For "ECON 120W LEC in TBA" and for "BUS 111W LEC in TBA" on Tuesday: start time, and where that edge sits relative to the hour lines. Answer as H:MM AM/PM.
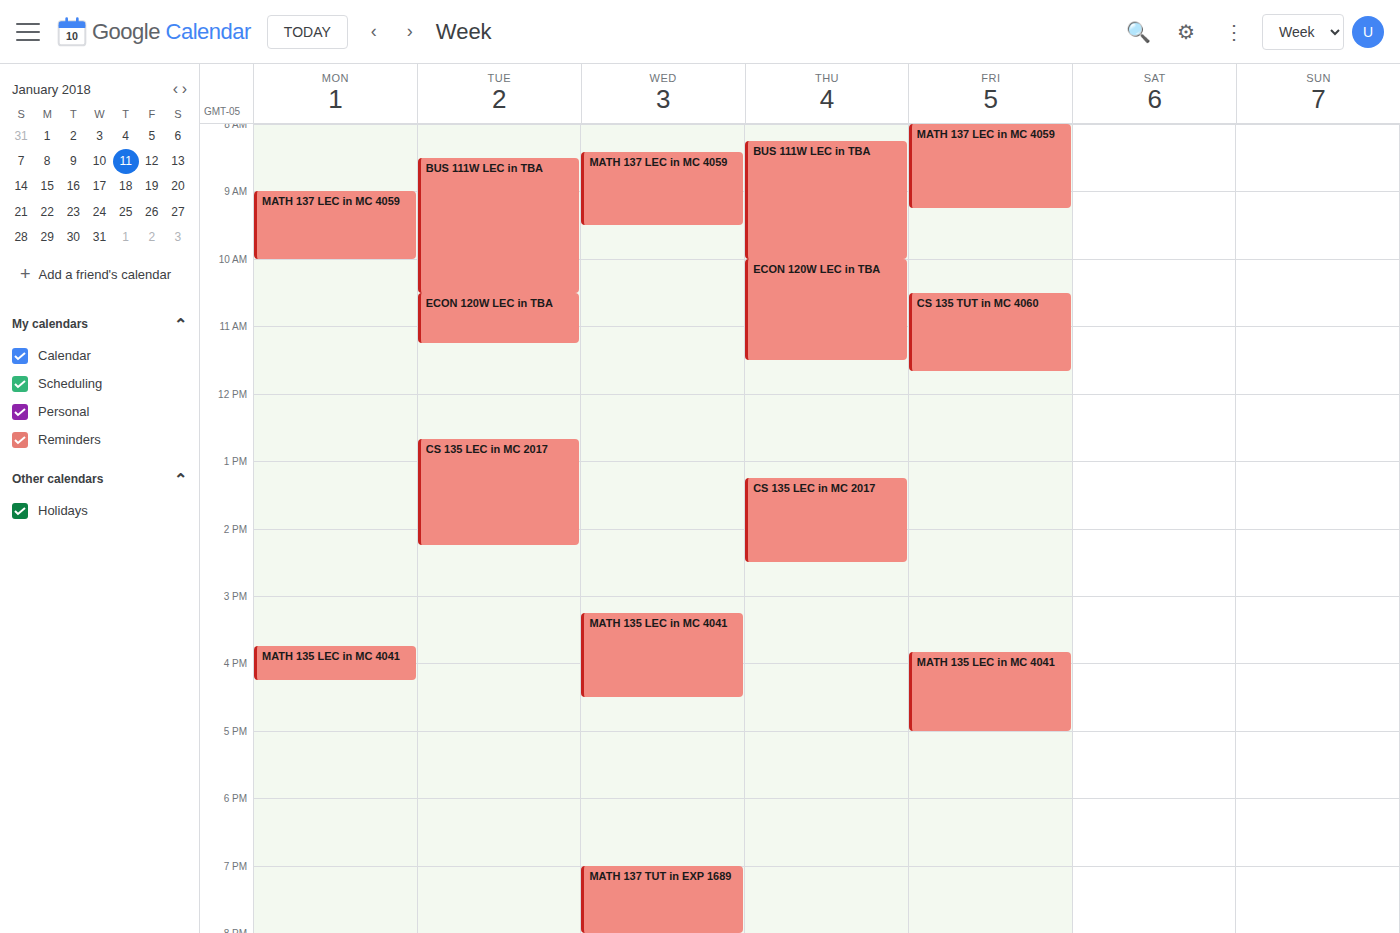
"ECON 120W LEC in TBA": 10:30 AM, halfway between the 10 AM and 11 AM lines. "BUS 111W LEC in TBA": 8:30 AM, halfway between the 8 AM and 9 AM lines.